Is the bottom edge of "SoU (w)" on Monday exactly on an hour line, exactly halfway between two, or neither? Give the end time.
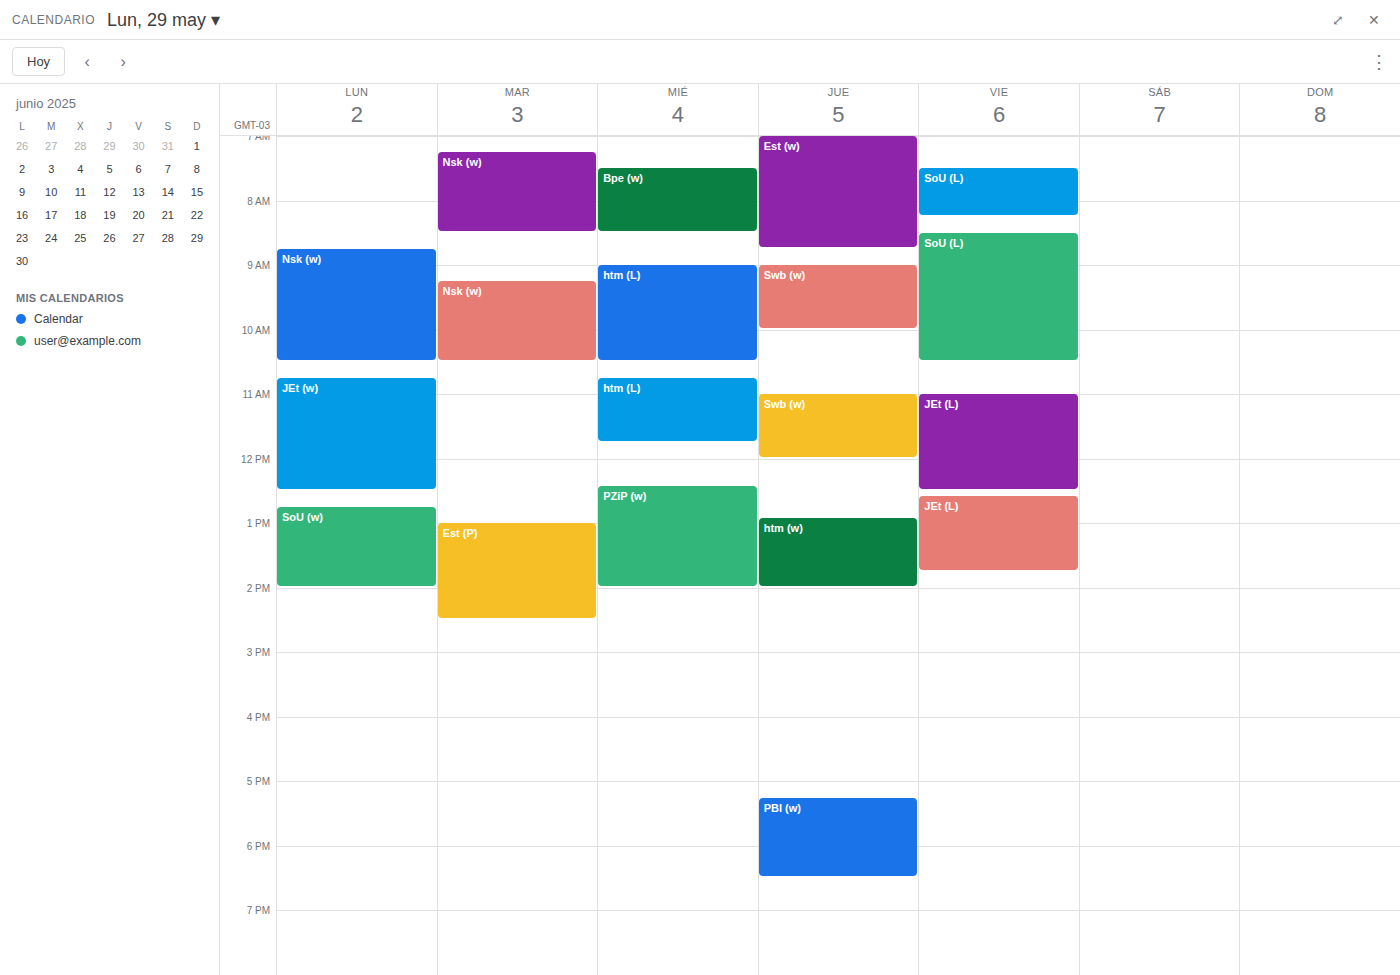
2:00 PM -- exactly on the 2 PM line.